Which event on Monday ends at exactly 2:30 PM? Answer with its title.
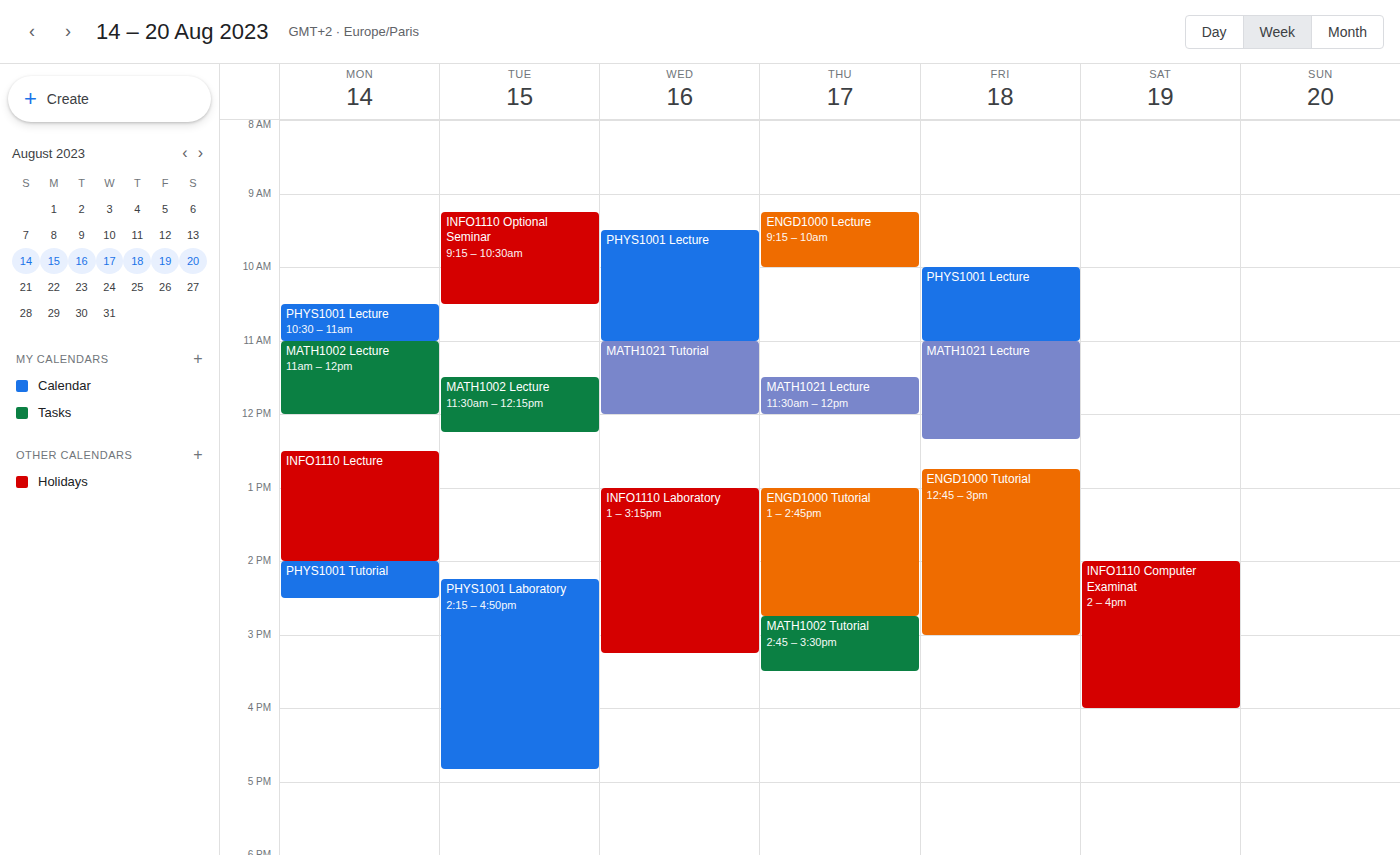
"PHYS1001 Tutorial"